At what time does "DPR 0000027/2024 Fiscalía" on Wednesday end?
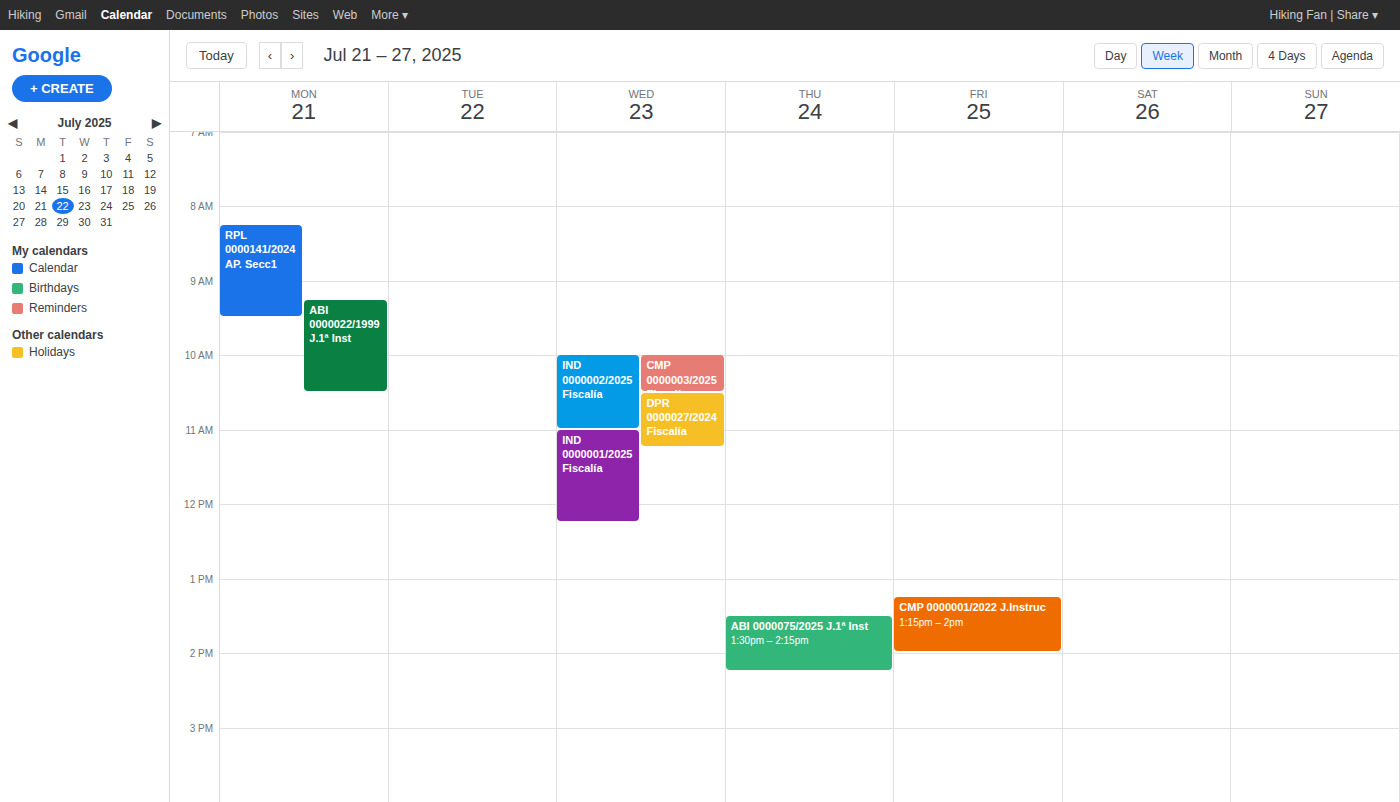
11:15 AM